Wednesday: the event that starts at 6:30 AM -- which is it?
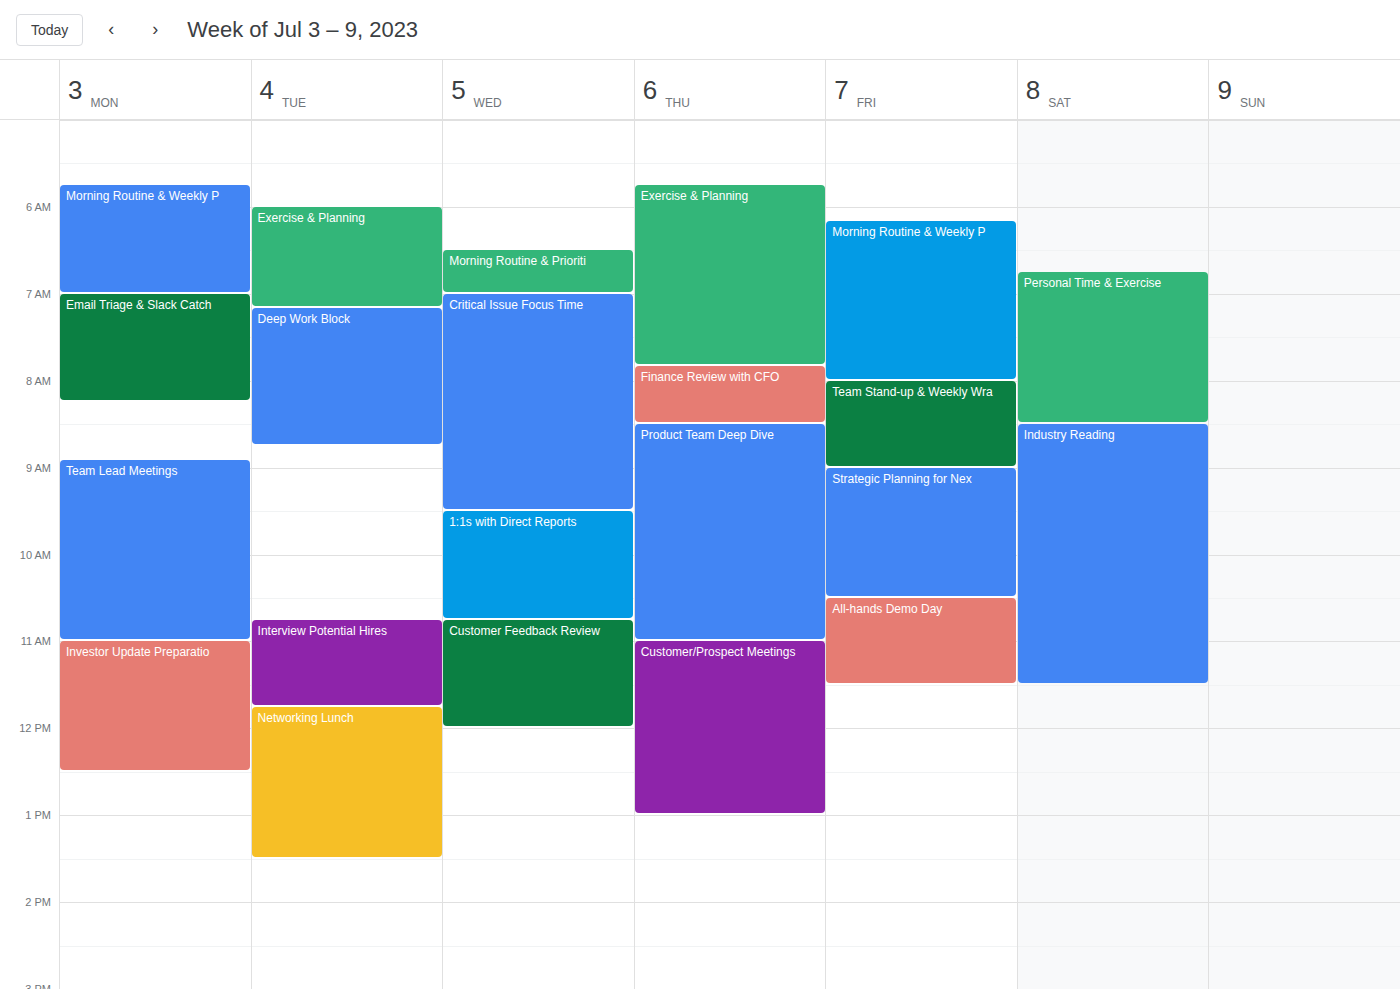
"Morning Routine & Prioriti"